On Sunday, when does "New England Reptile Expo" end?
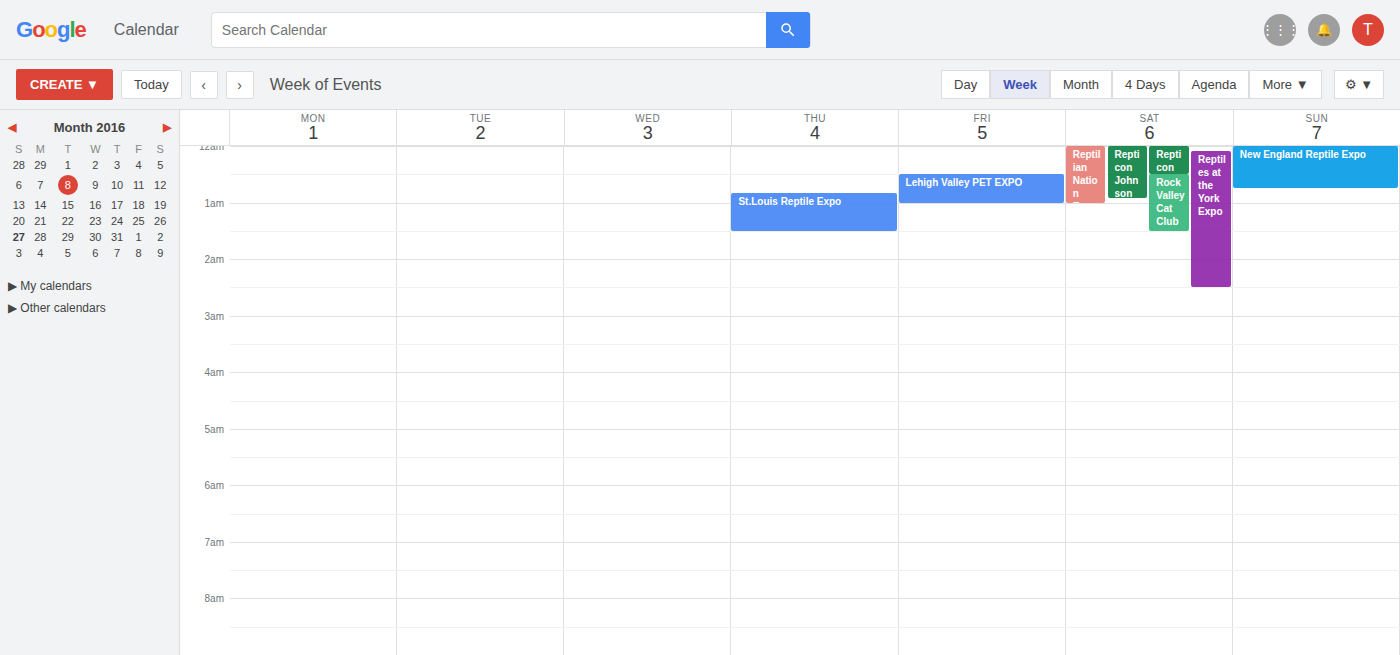
12:45 AM